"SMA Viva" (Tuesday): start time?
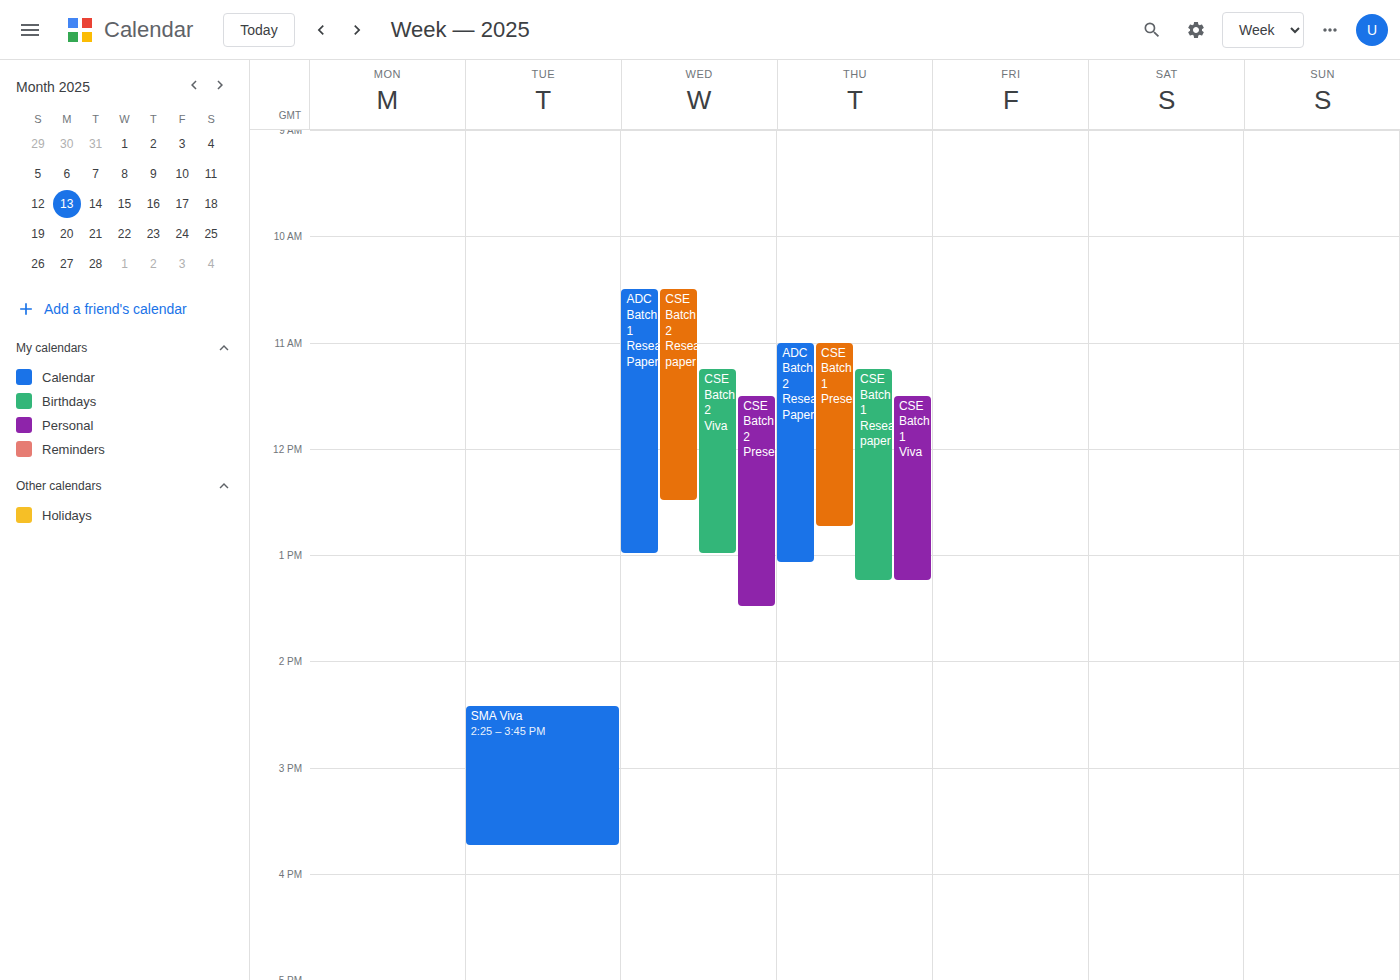
14:25